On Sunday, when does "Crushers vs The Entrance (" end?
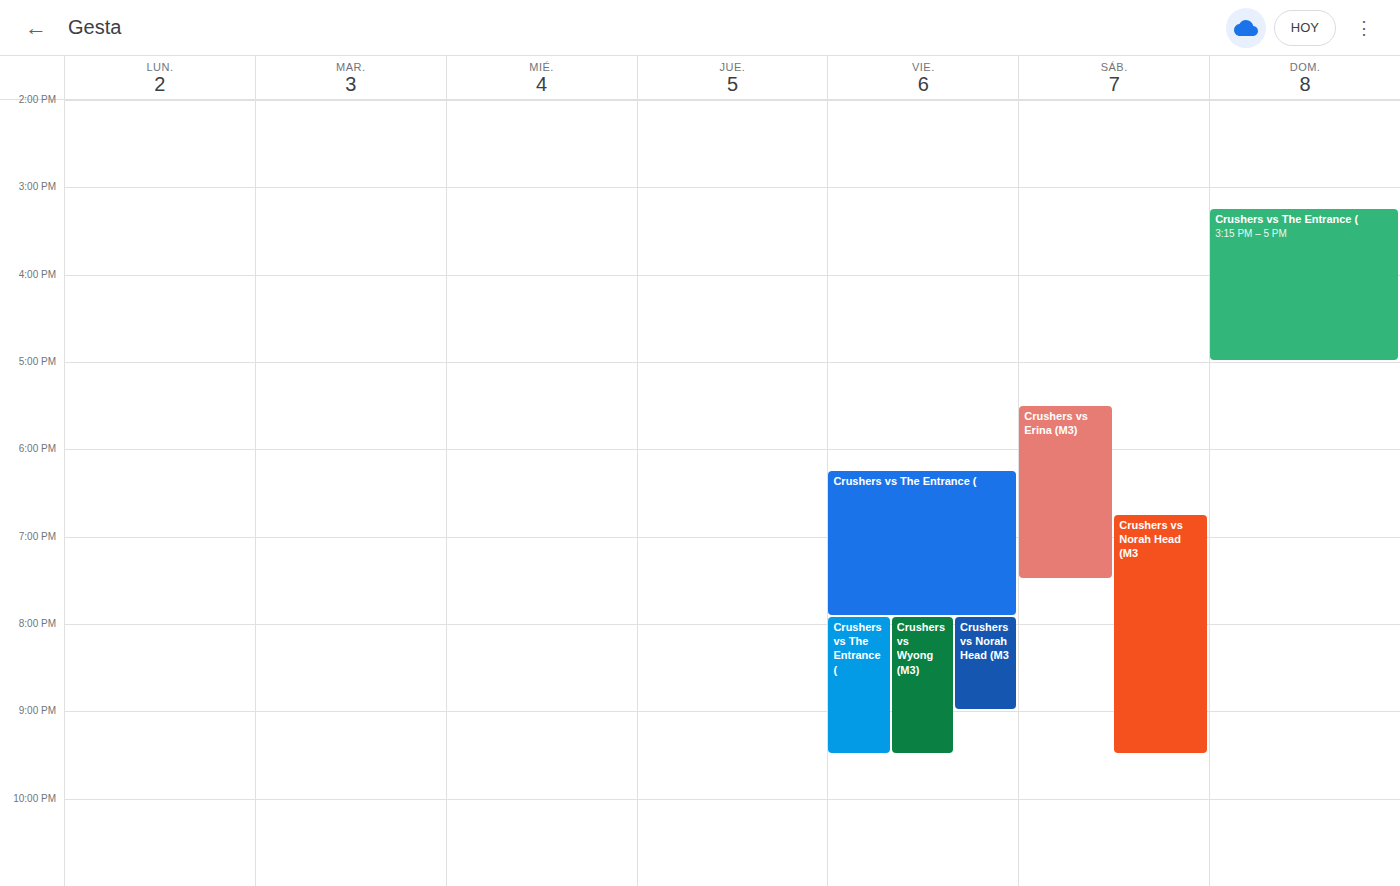
5:00 PM